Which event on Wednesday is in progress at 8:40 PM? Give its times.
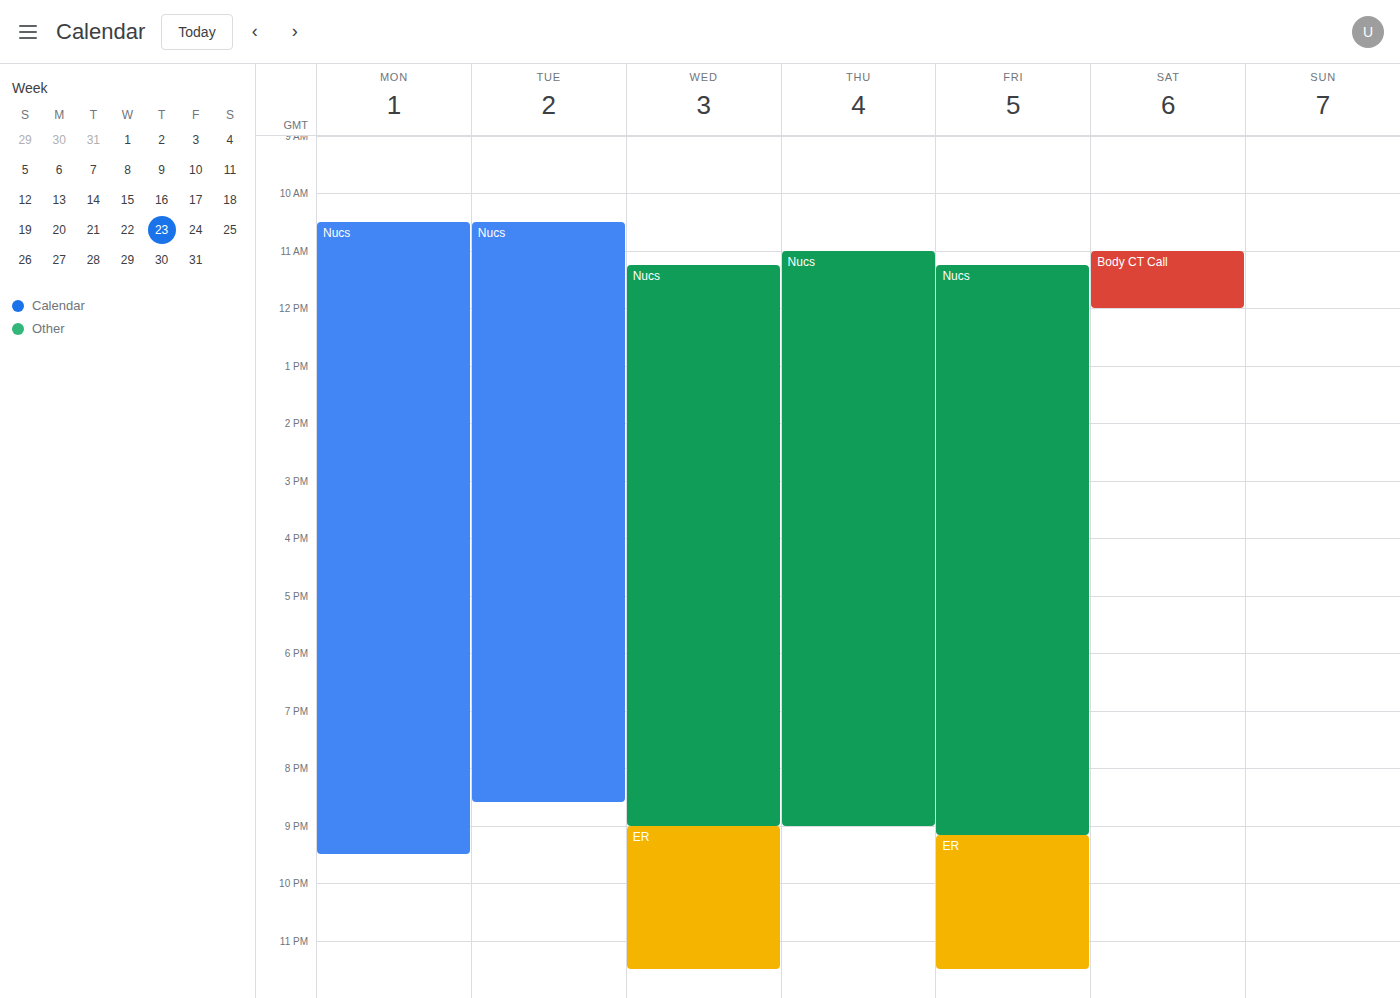
"Nucs", 11:15 AM to 9:00 PM